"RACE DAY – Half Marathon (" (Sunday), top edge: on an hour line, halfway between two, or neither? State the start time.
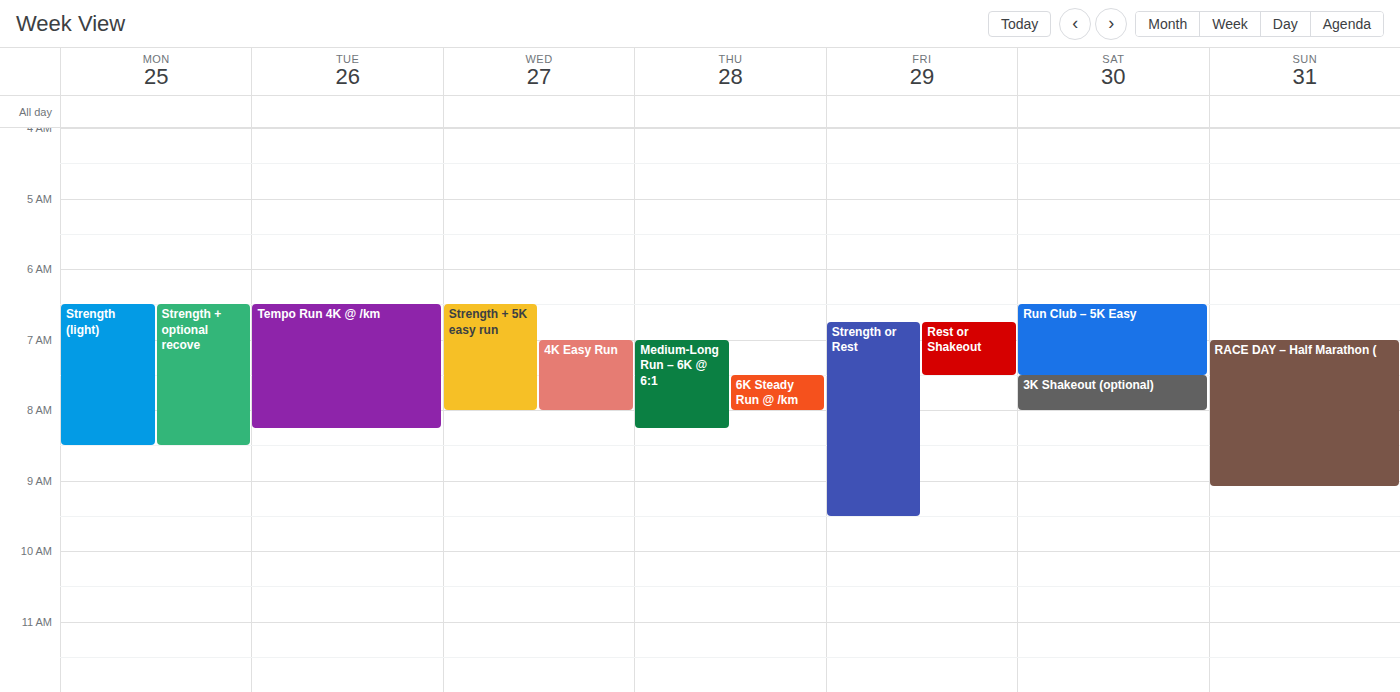
7:00 AM -- exactly on the 7 AM line.